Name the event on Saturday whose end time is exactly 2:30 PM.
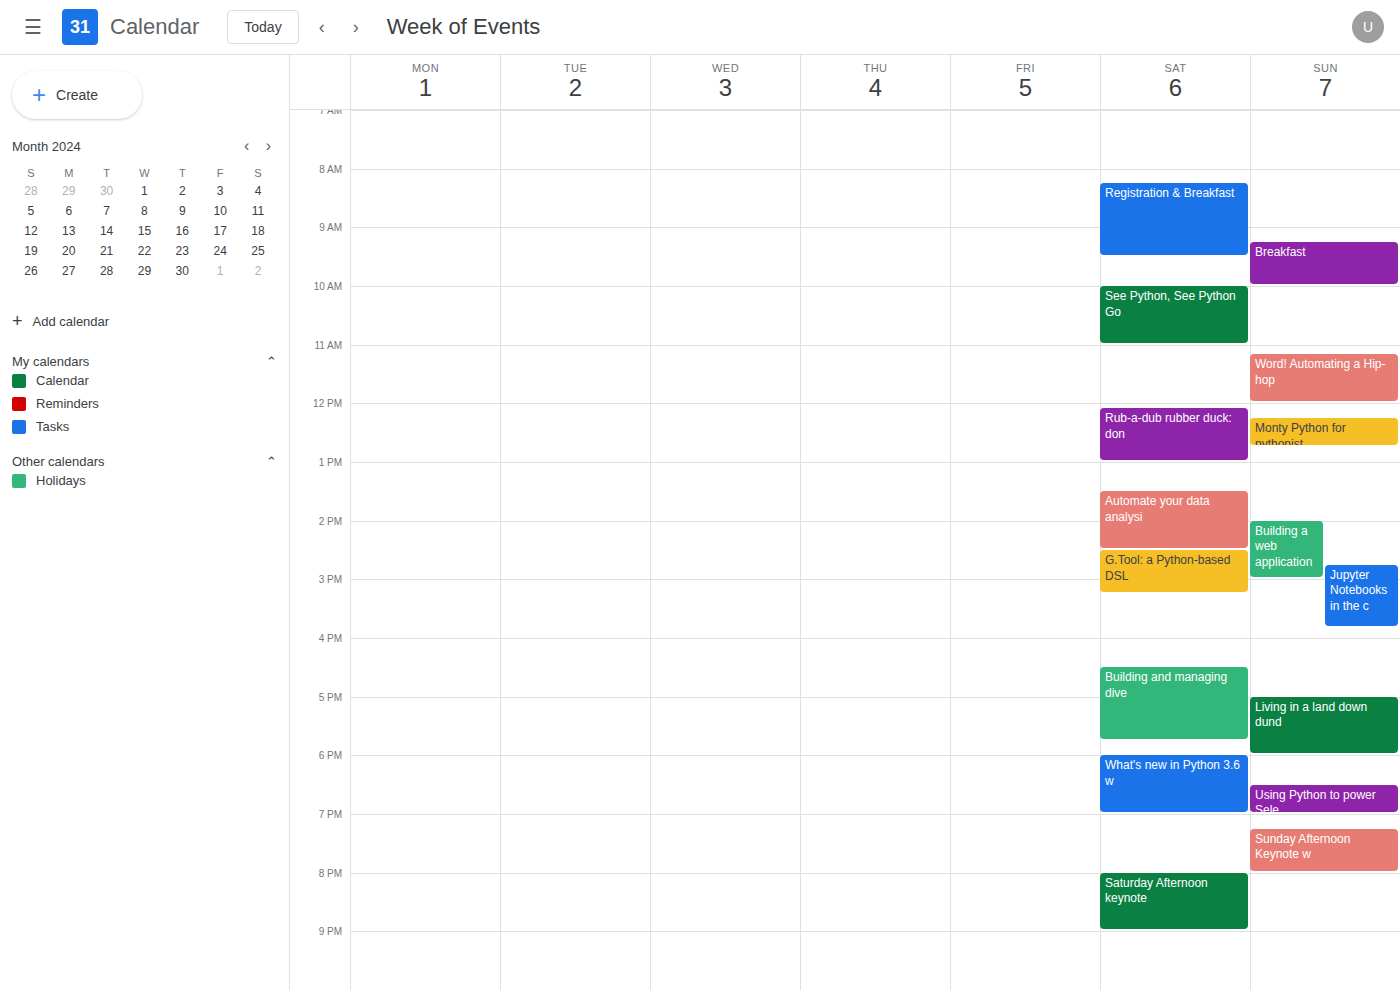
"Automate your data analysi"